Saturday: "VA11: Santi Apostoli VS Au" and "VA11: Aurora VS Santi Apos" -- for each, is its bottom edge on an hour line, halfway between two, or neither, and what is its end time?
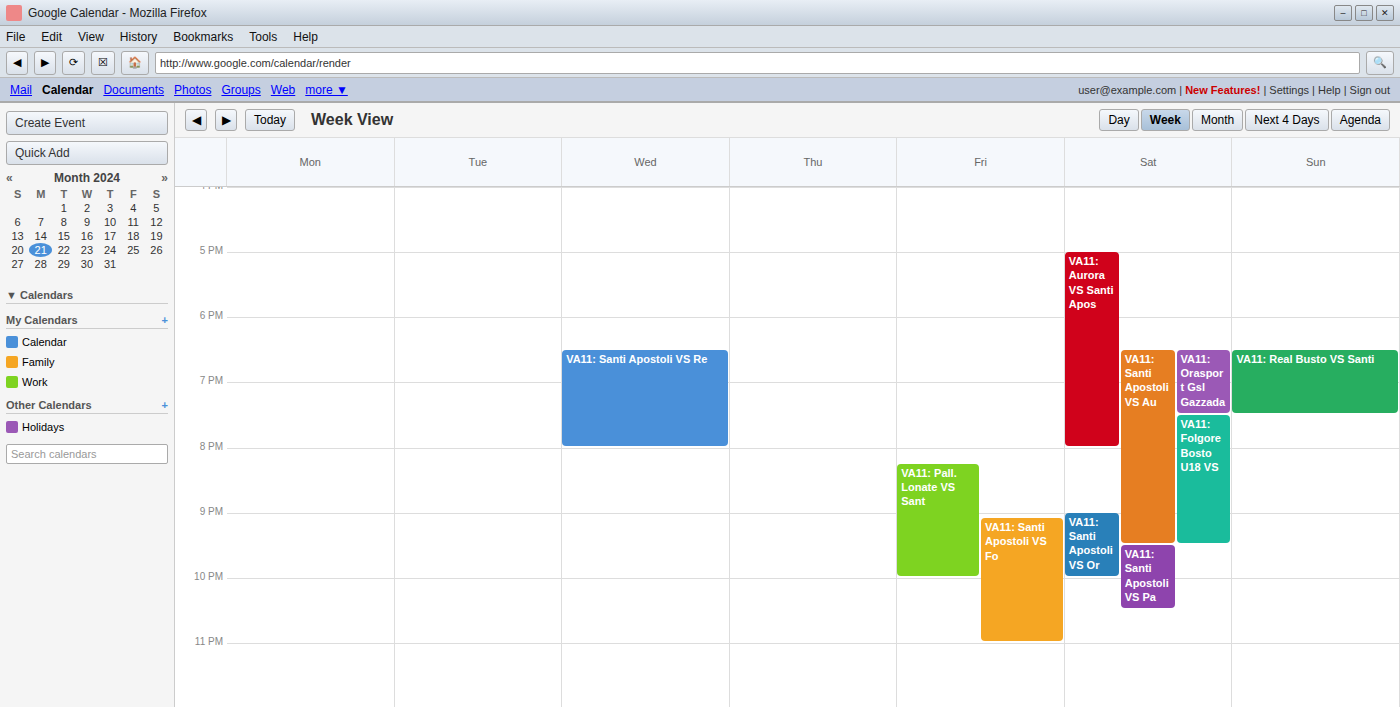
"VA11: Santi Apostoli VS Au": 9:30 PM, halfway between the 9 PM and 10 PM lines. "VA11: Aurora VS Santi Apos": 8:00 PM, exactly on the 8 PM line.